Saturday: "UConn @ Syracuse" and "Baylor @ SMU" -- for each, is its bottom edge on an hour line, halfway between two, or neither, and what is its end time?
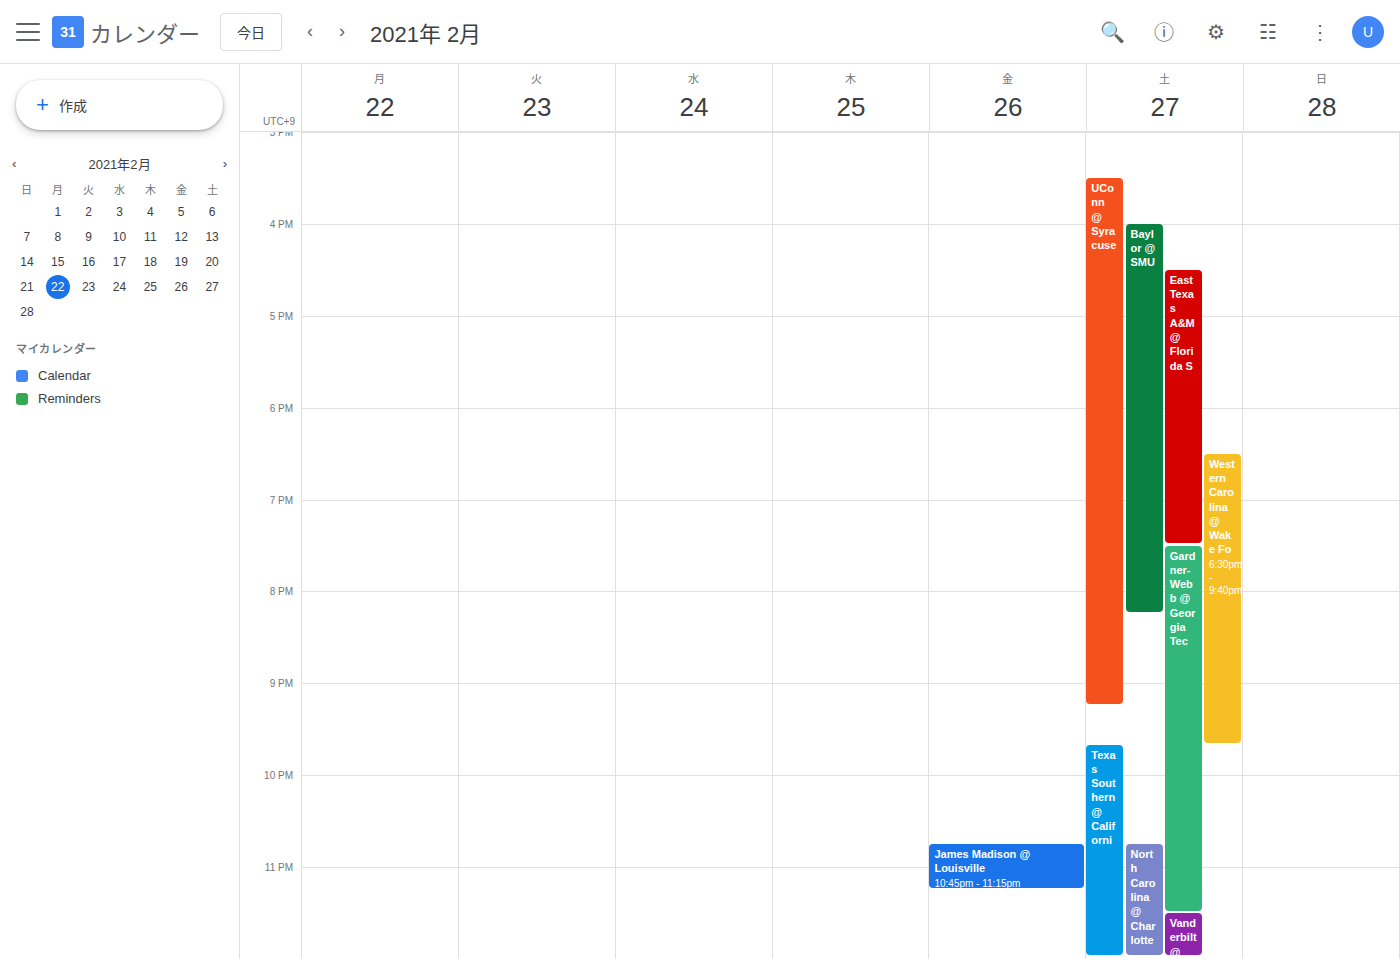
"UConn @ Syracuse": 21:15, neither: a quarter of the way from the 21:00 line to the 22:00 line. "Baylor @ SMU": 20:15, neither: a quarter of the way from the 20:00 line to the 21:00 line.